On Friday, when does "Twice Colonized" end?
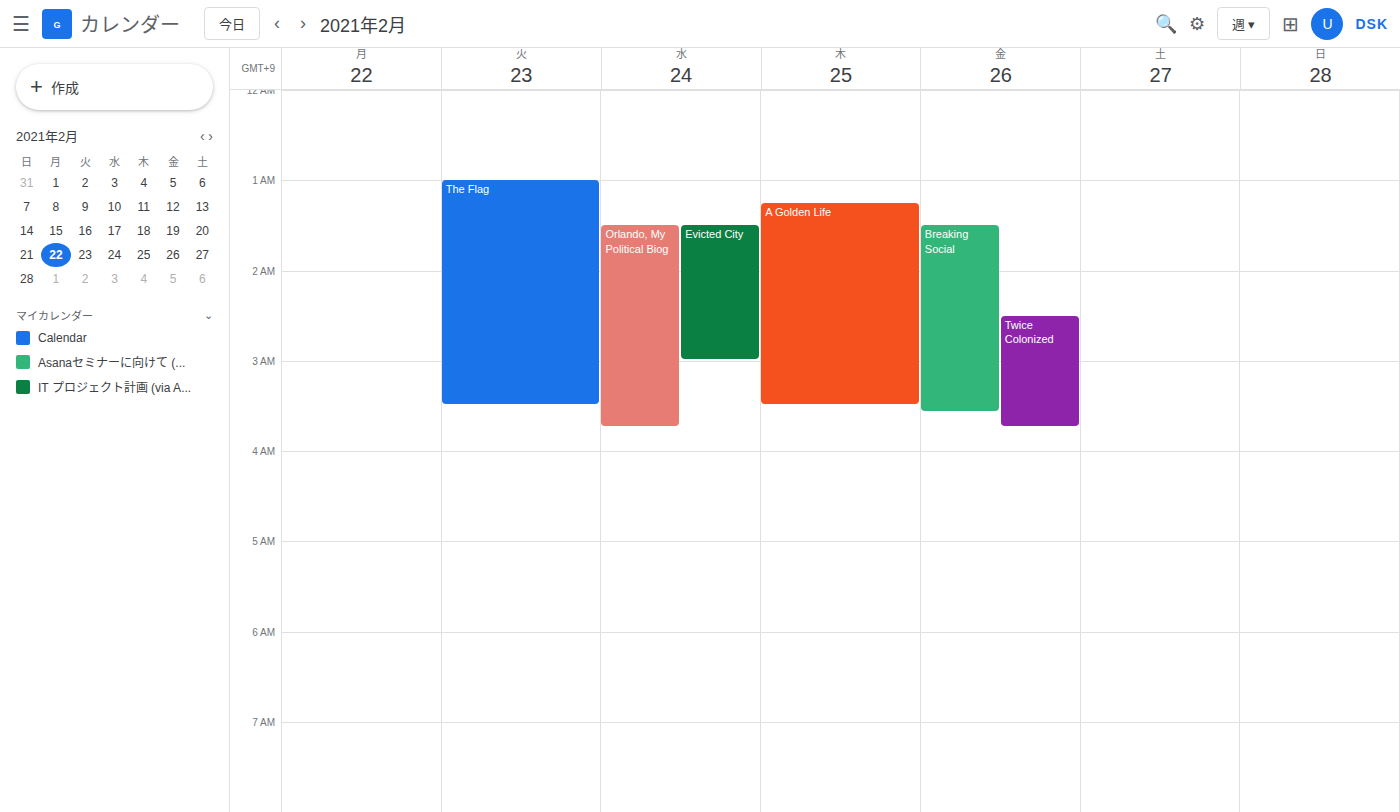
3:45 AM